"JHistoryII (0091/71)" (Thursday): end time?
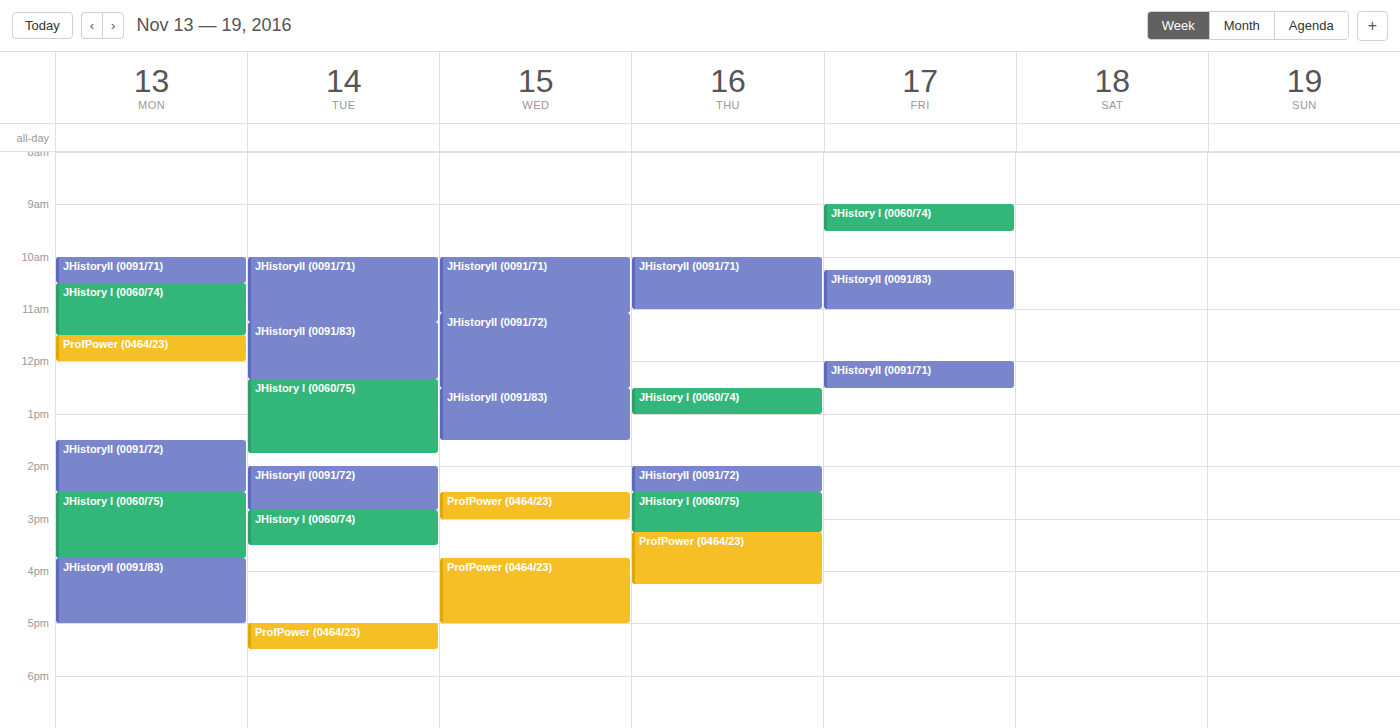
11:00